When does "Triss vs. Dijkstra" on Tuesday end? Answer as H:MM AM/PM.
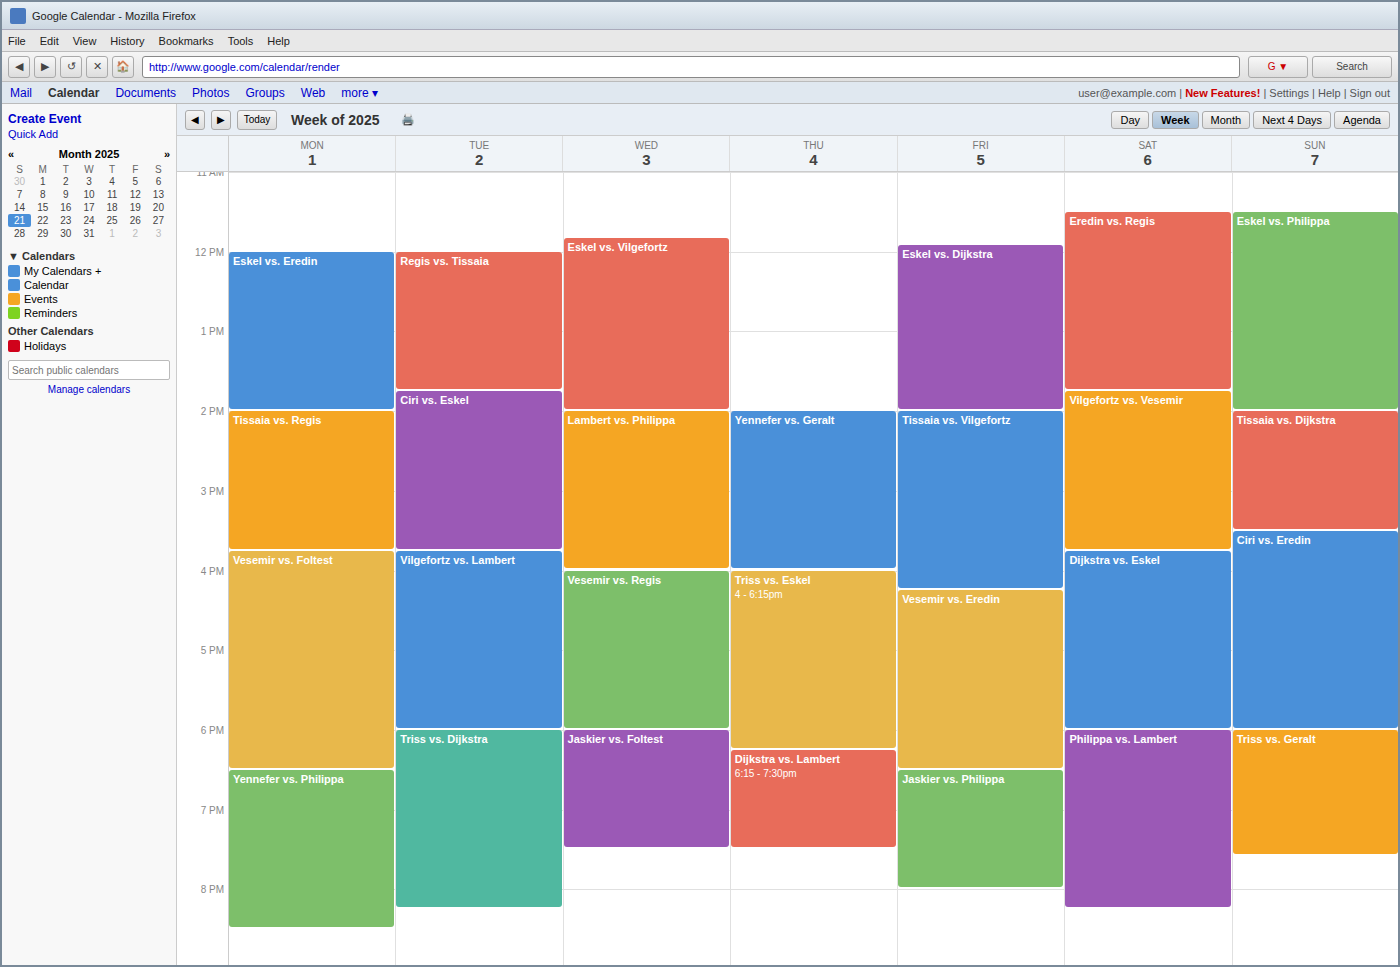
8:15 PM